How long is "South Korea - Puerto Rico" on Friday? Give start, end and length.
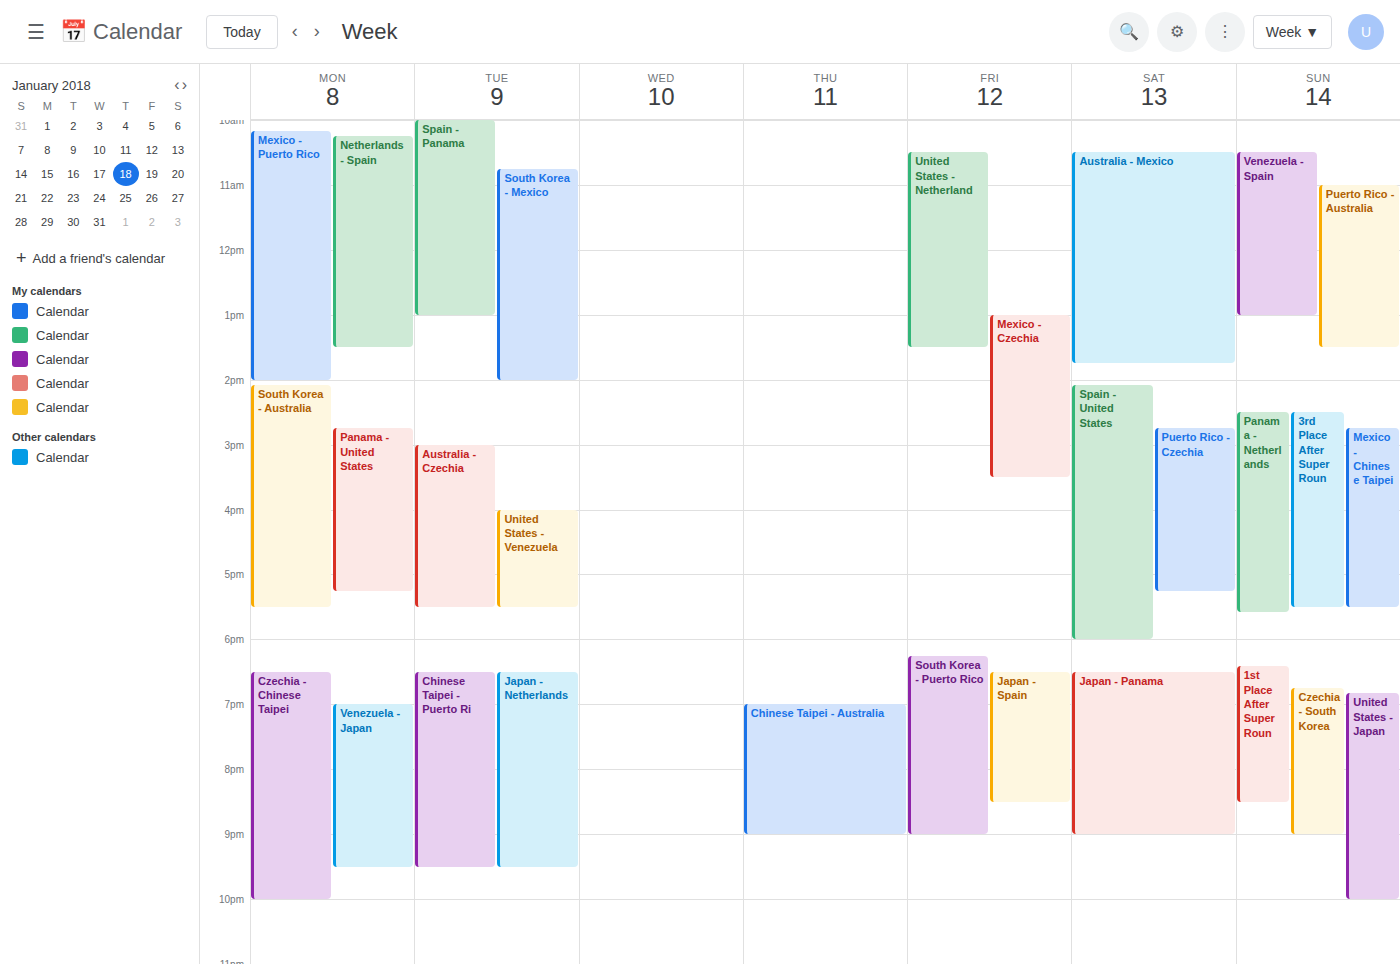
6:15 PM to 9:00 PM, 2 hours 45 minutes